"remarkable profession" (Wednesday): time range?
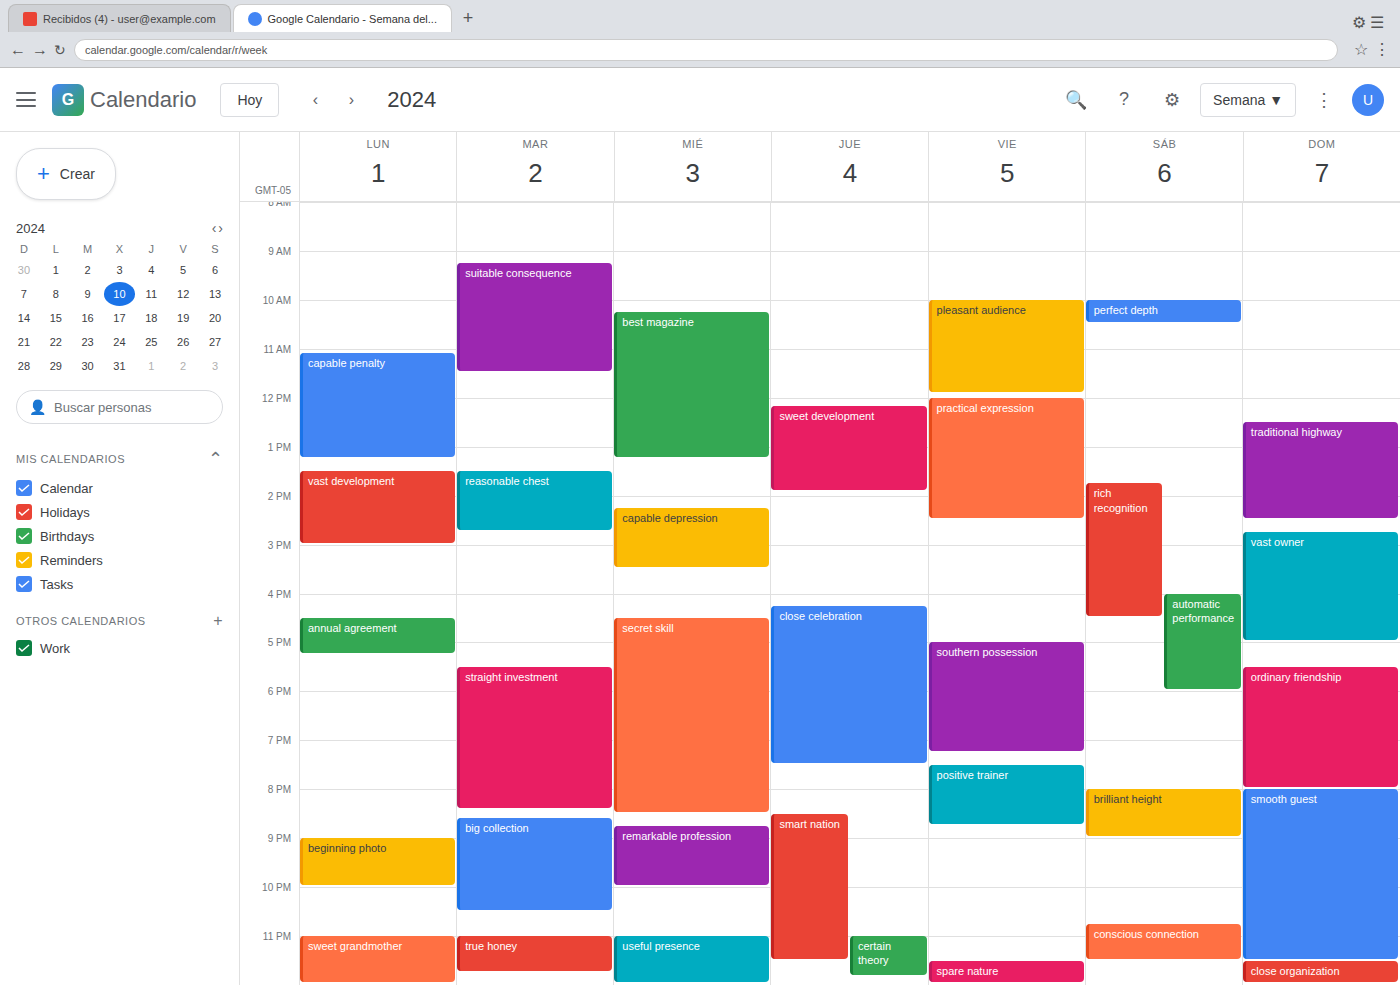
20:45 to 22:00